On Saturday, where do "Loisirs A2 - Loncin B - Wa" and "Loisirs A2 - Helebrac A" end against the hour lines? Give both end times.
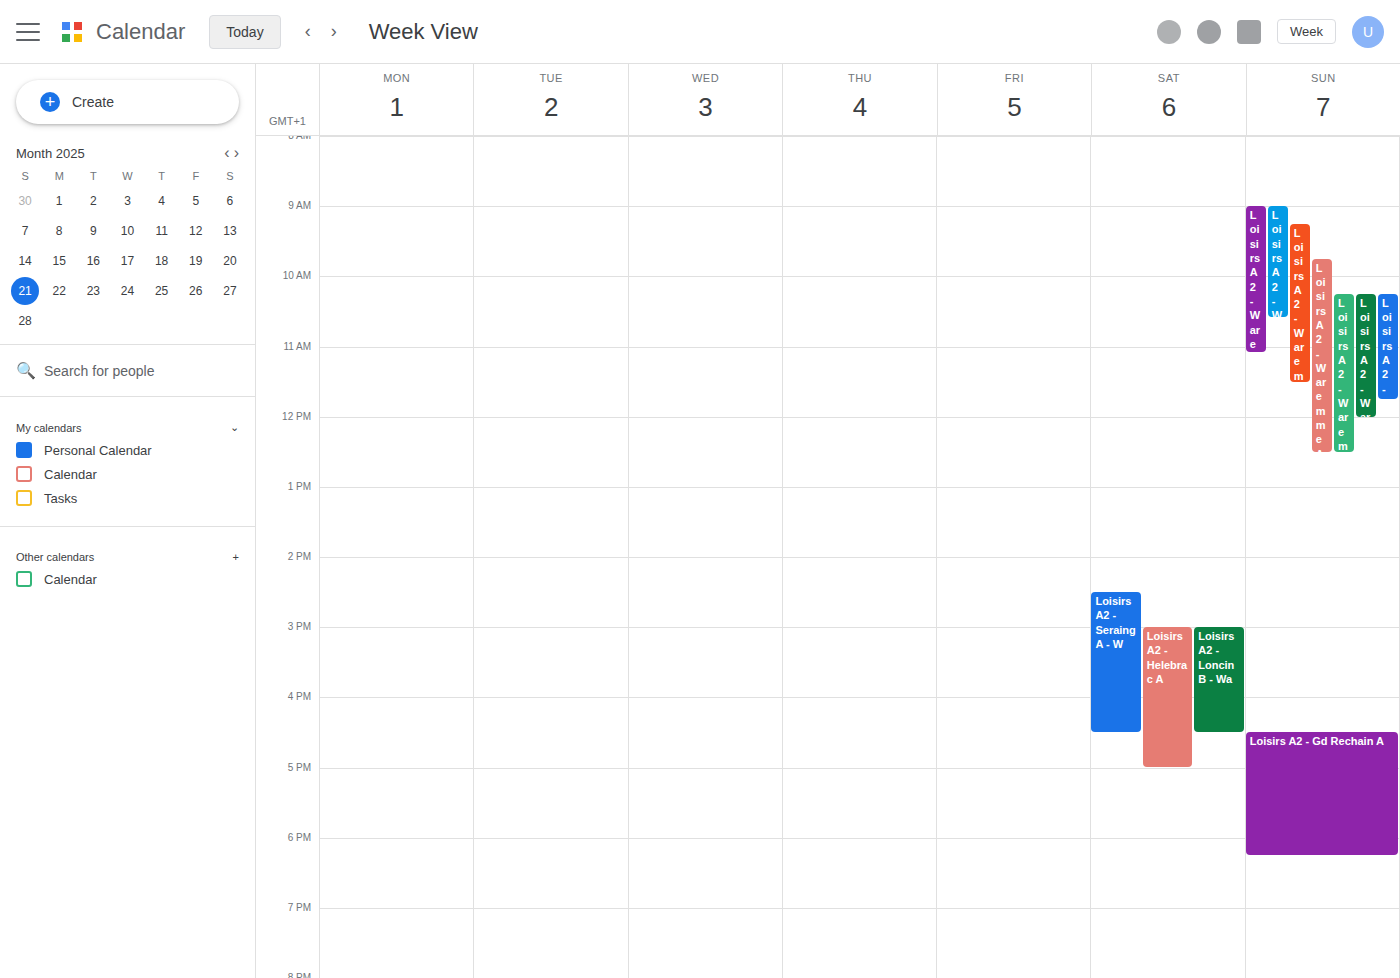
"Loisirs A2 - Loncin B - Wa": 4:30 PM, halfway between the 4 PM and 5 PM lines. "Loisirs A2 - Helebrac A": 5:00 PM, exactly on the 5 PM line.